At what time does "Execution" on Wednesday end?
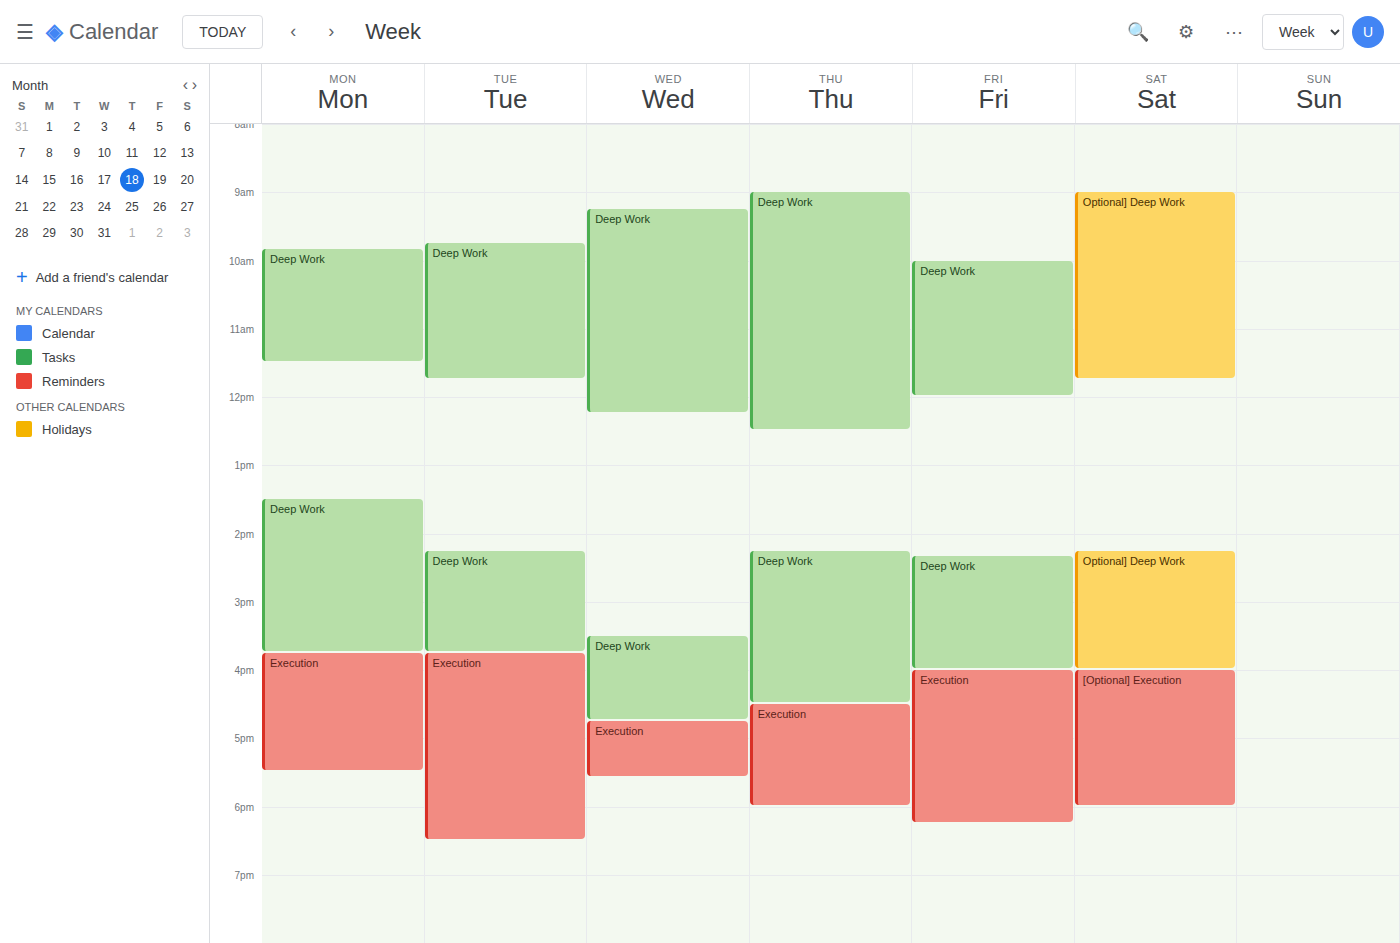
5:35 PM